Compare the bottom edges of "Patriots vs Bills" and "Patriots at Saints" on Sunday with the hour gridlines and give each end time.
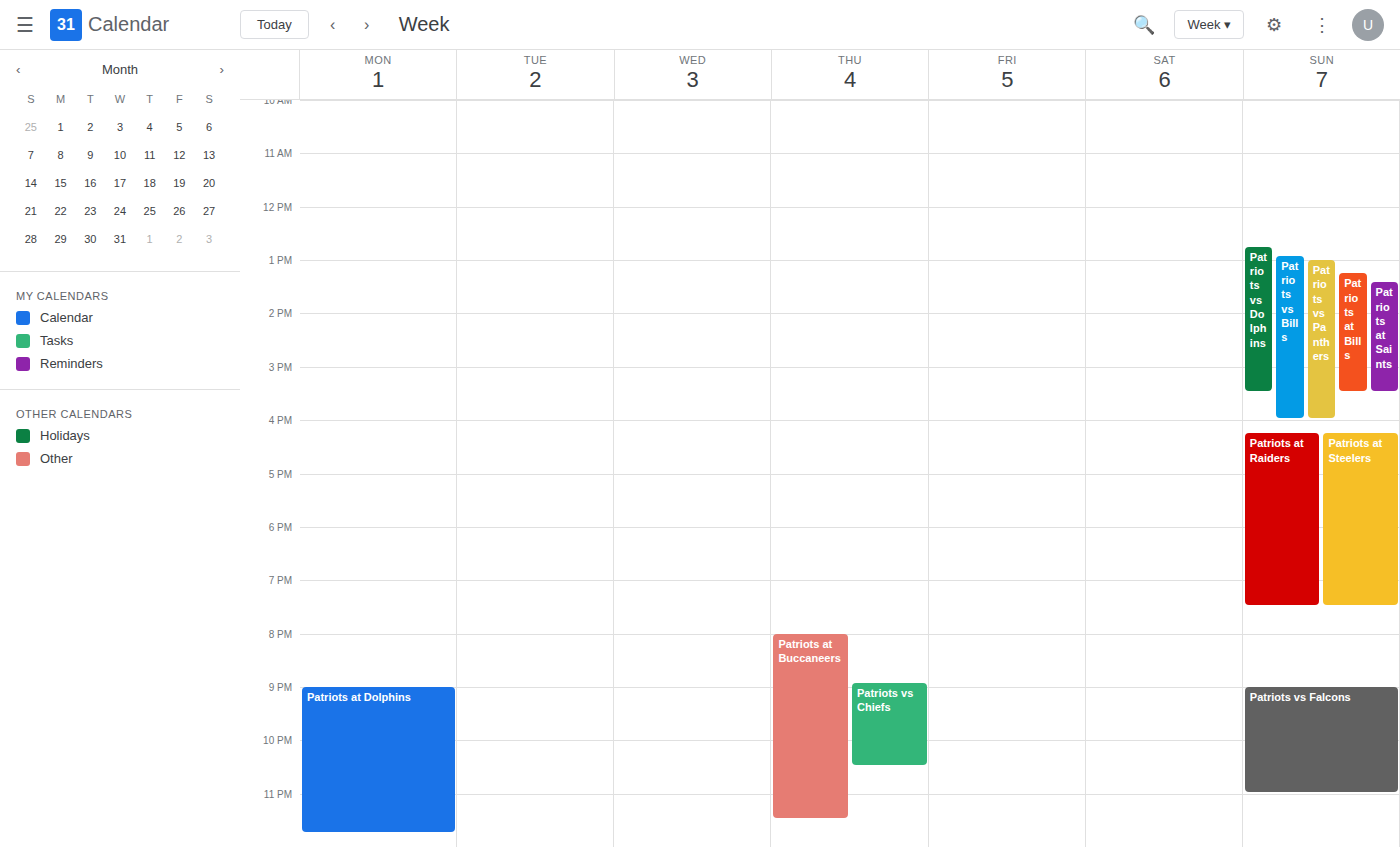
"Patriots vs Bills": 4:00 PM, exactly on the 4 PM line. "Patriots at Saints": 3:30 PM, halfway between the 3 PM and 4 PM lines.